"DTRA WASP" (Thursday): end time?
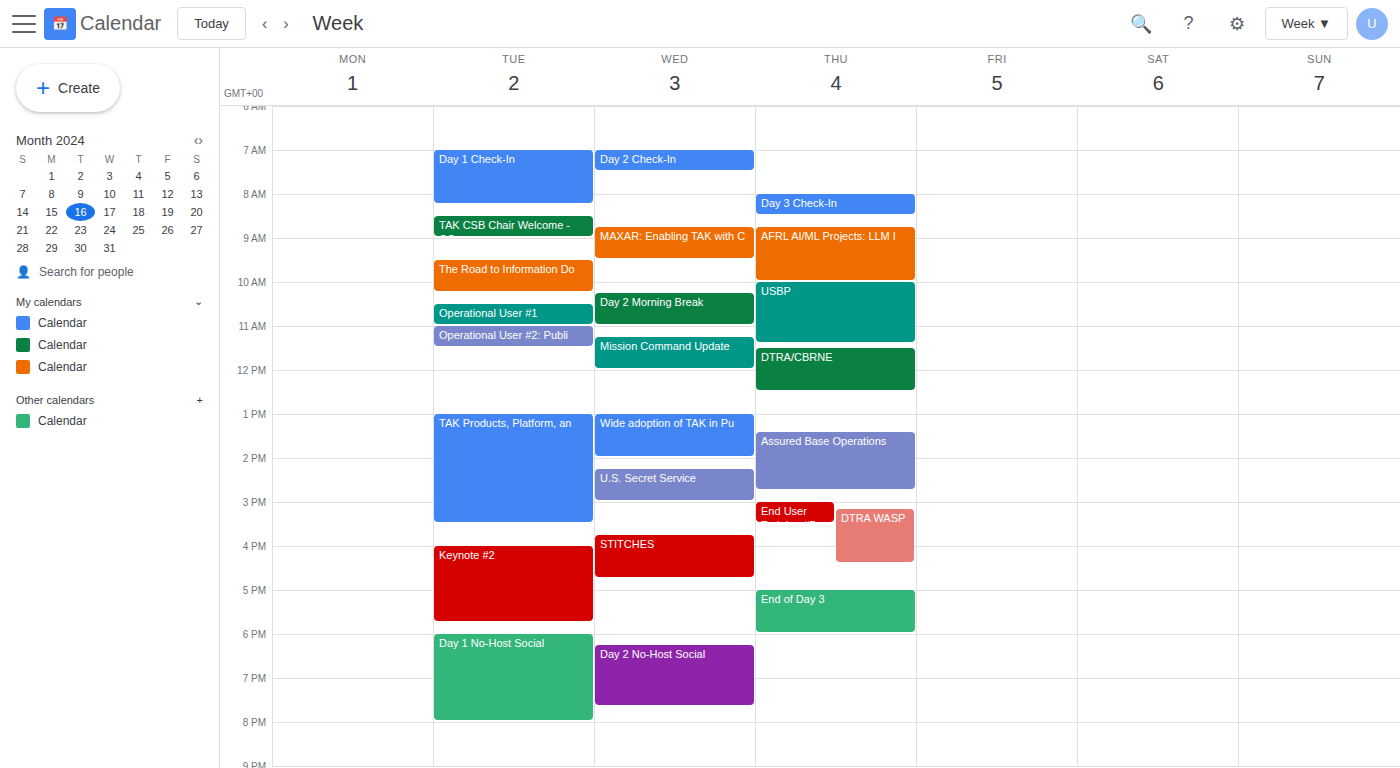
4:25 PM